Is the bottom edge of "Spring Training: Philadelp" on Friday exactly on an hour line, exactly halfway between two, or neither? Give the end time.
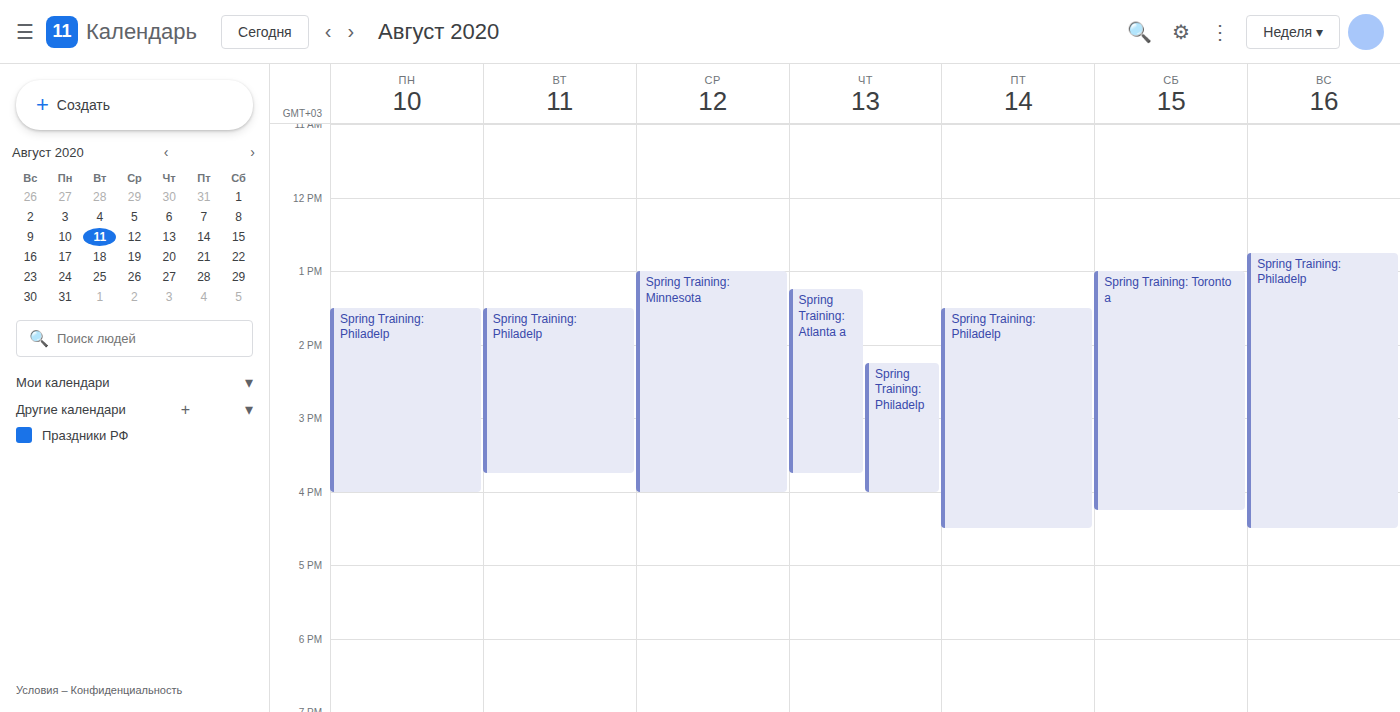
4:30 PM -- halfway between the 4 PM and 5 PM lines.